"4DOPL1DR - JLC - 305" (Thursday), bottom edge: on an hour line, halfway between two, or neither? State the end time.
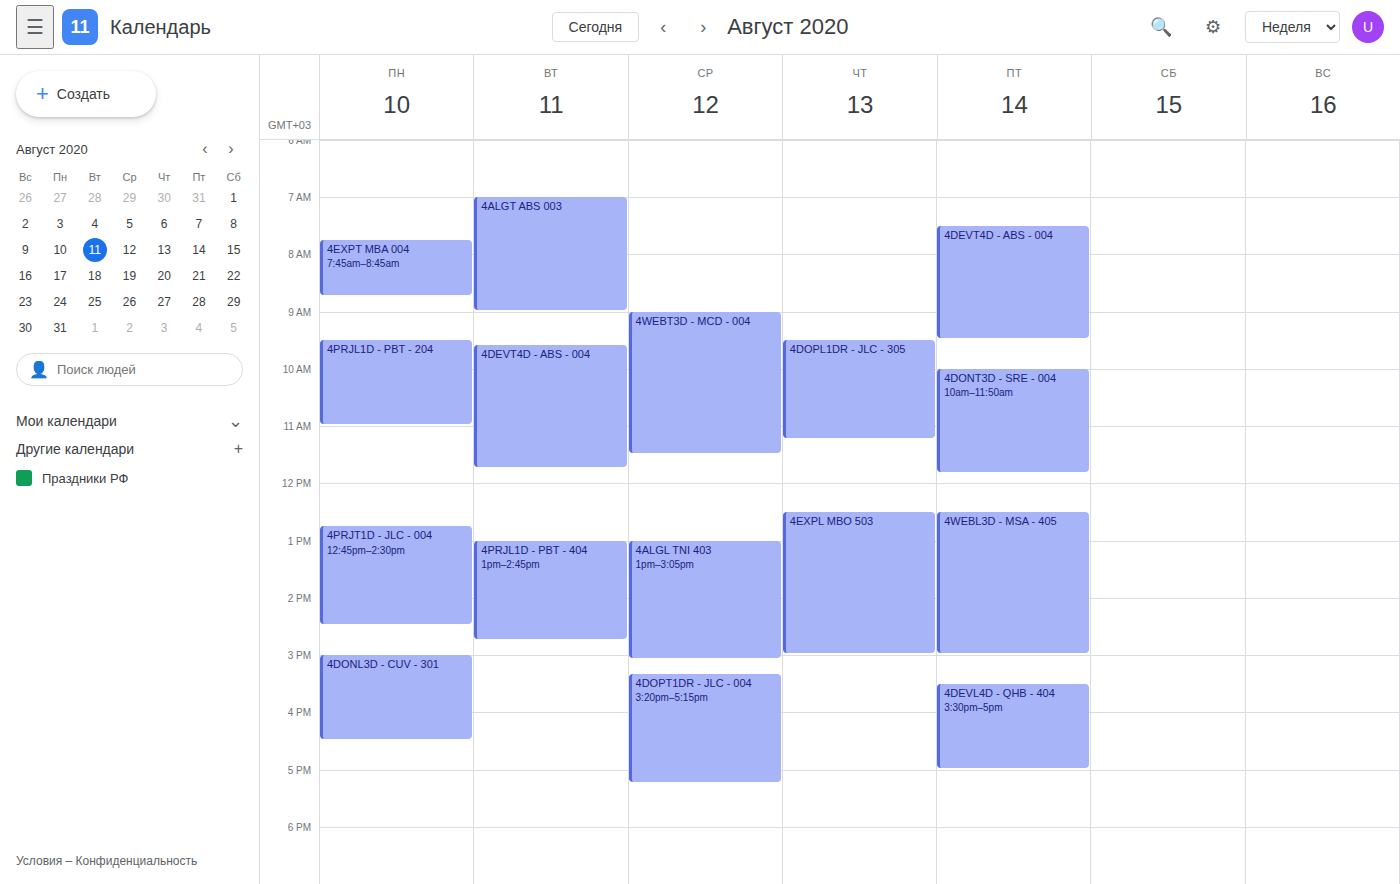
11:15 AM -- neither: a quarter of the way from the 11 AM line to the 12 PM line.